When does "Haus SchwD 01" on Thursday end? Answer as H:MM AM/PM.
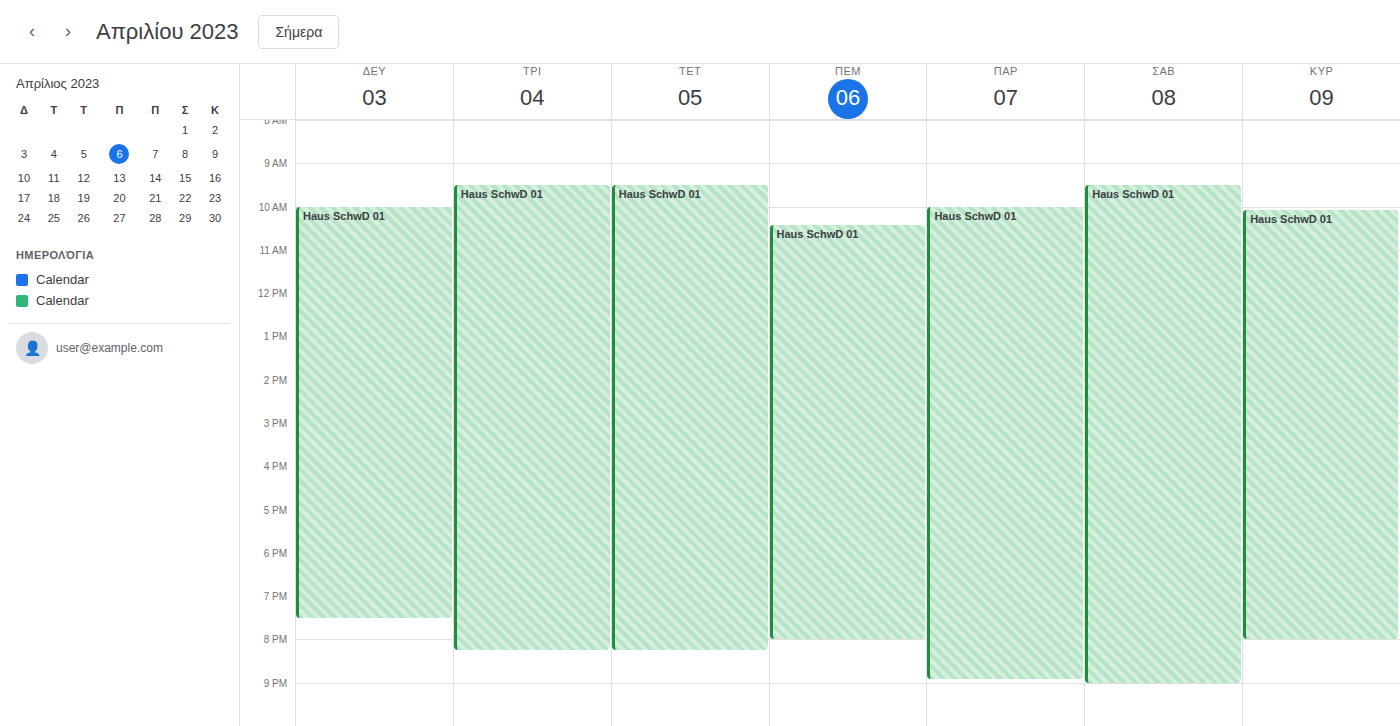
8:00 PM